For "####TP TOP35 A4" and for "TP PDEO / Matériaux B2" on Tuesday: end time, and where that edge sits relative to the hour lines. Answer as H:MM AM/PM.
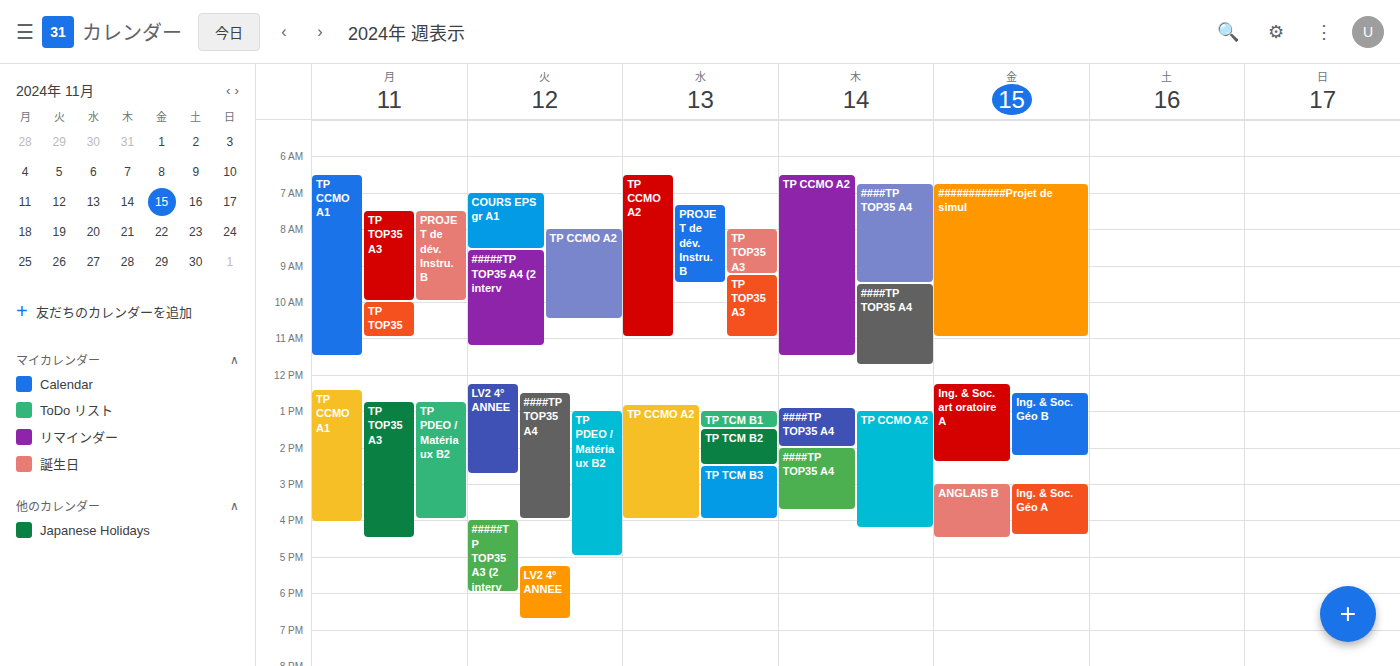
"####TP TOP35 A4": 4:00 PM, exactly on the 4 PM line. "TP PDEO / Matériaux B2": 5:00 PM, exactly on the 5 PM line.